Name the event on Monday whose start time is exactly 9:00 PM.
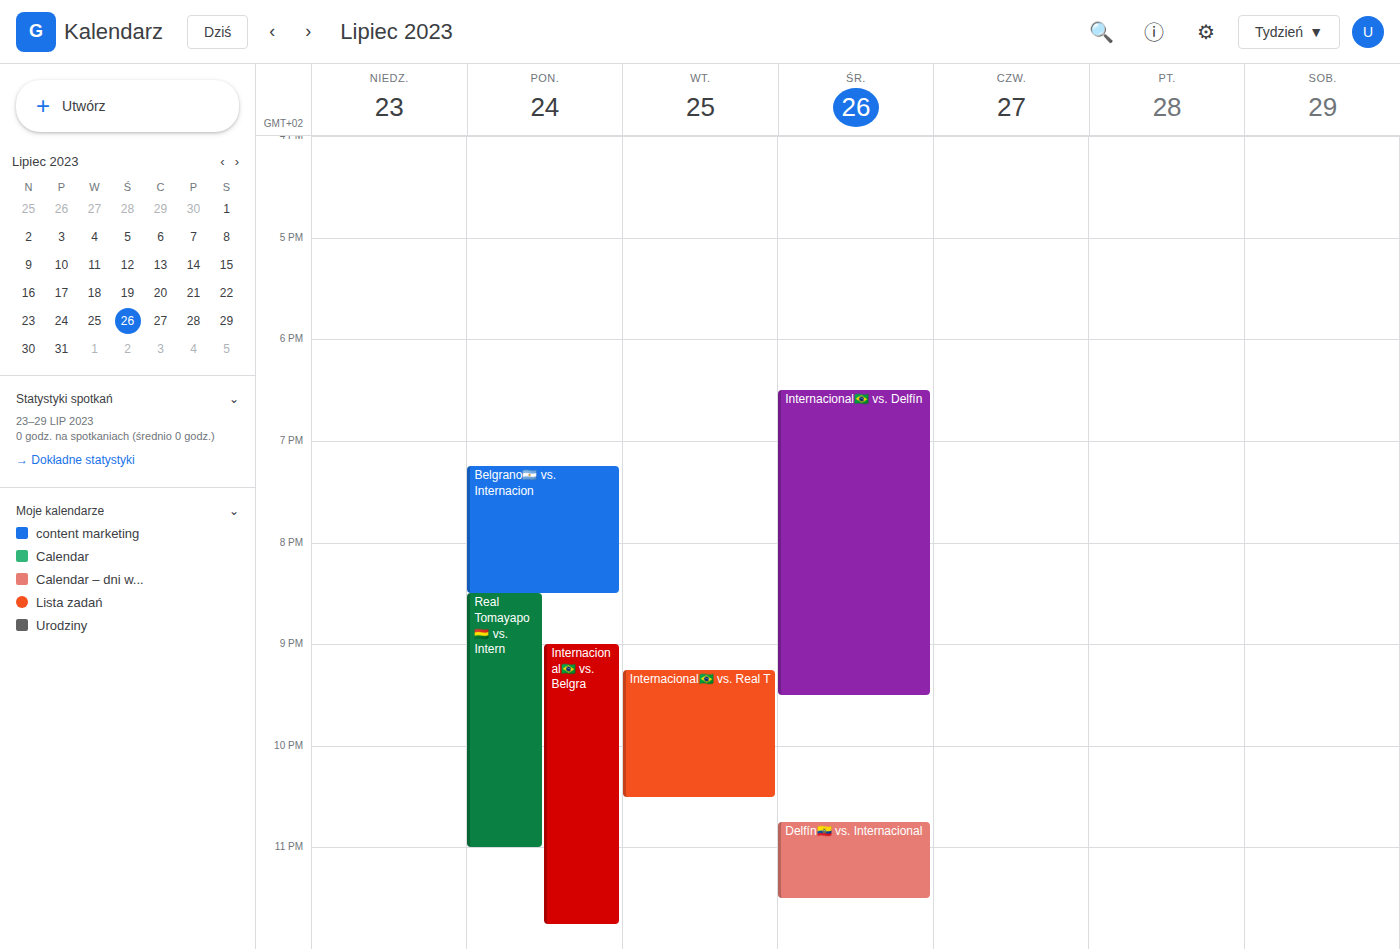
"Internacional🇧🇷 vs. Belgra"